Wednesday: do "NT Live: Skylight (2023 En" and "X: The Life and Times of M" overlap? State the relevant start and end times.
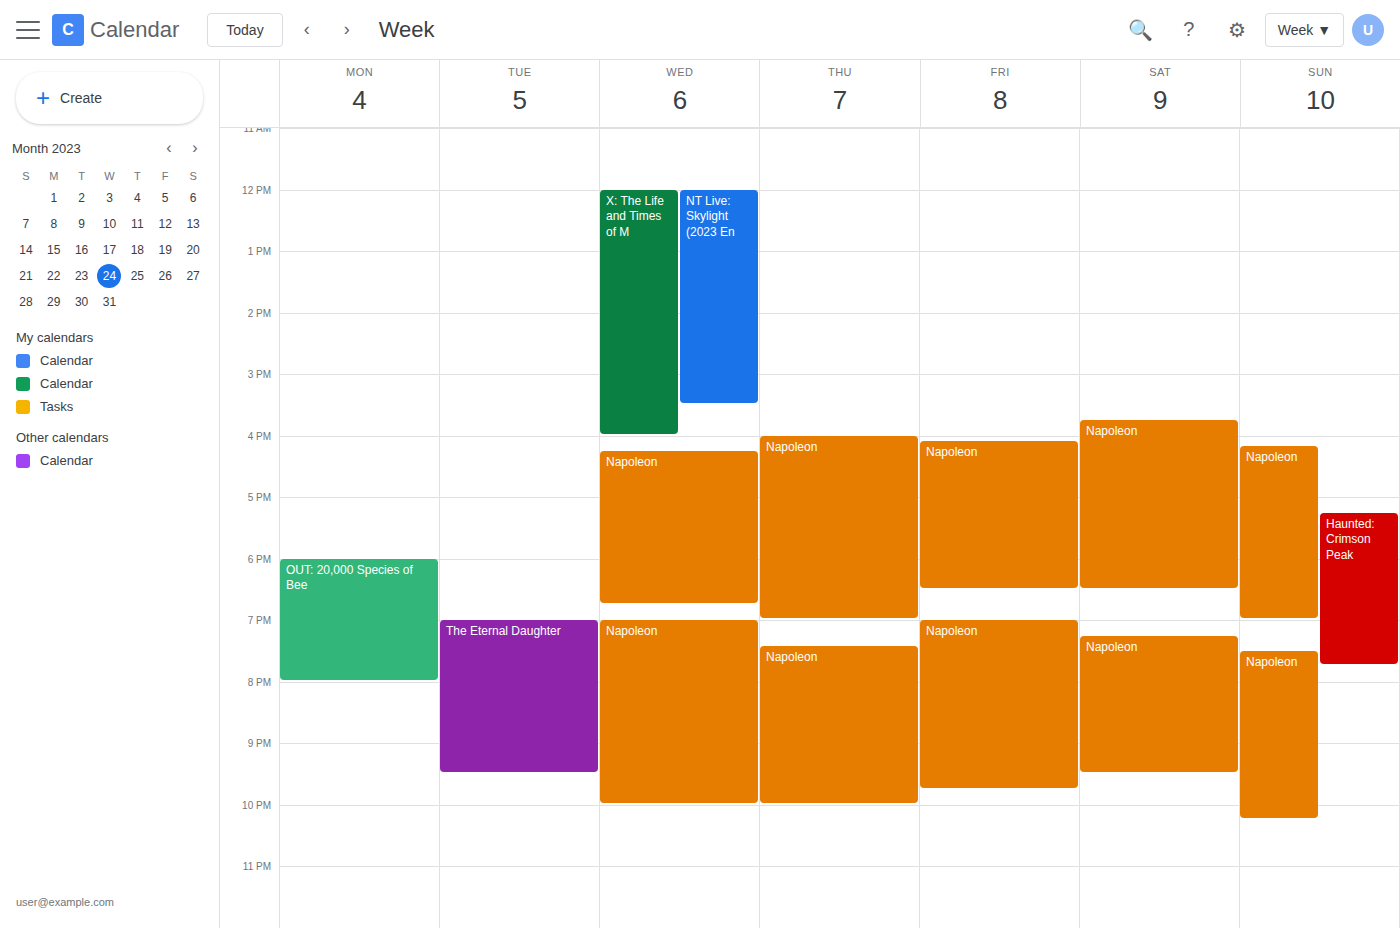
"NT Live: Skylight (2023 En" runs 12:00 to 15:30, inside "X: The Life and Times of M" -- they overlap.